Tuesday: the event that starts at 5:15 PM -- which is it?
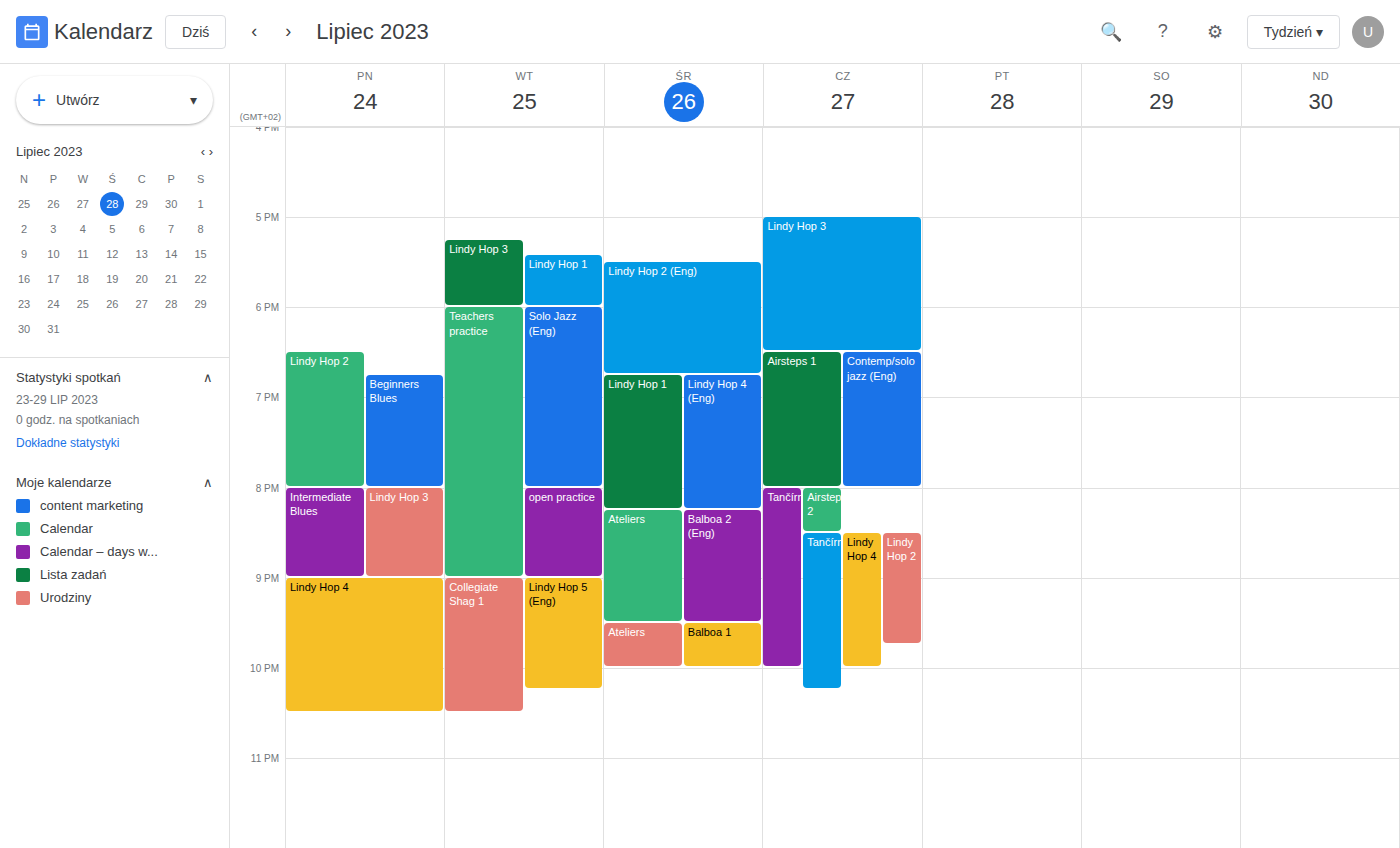
"Lindy Hop 3"